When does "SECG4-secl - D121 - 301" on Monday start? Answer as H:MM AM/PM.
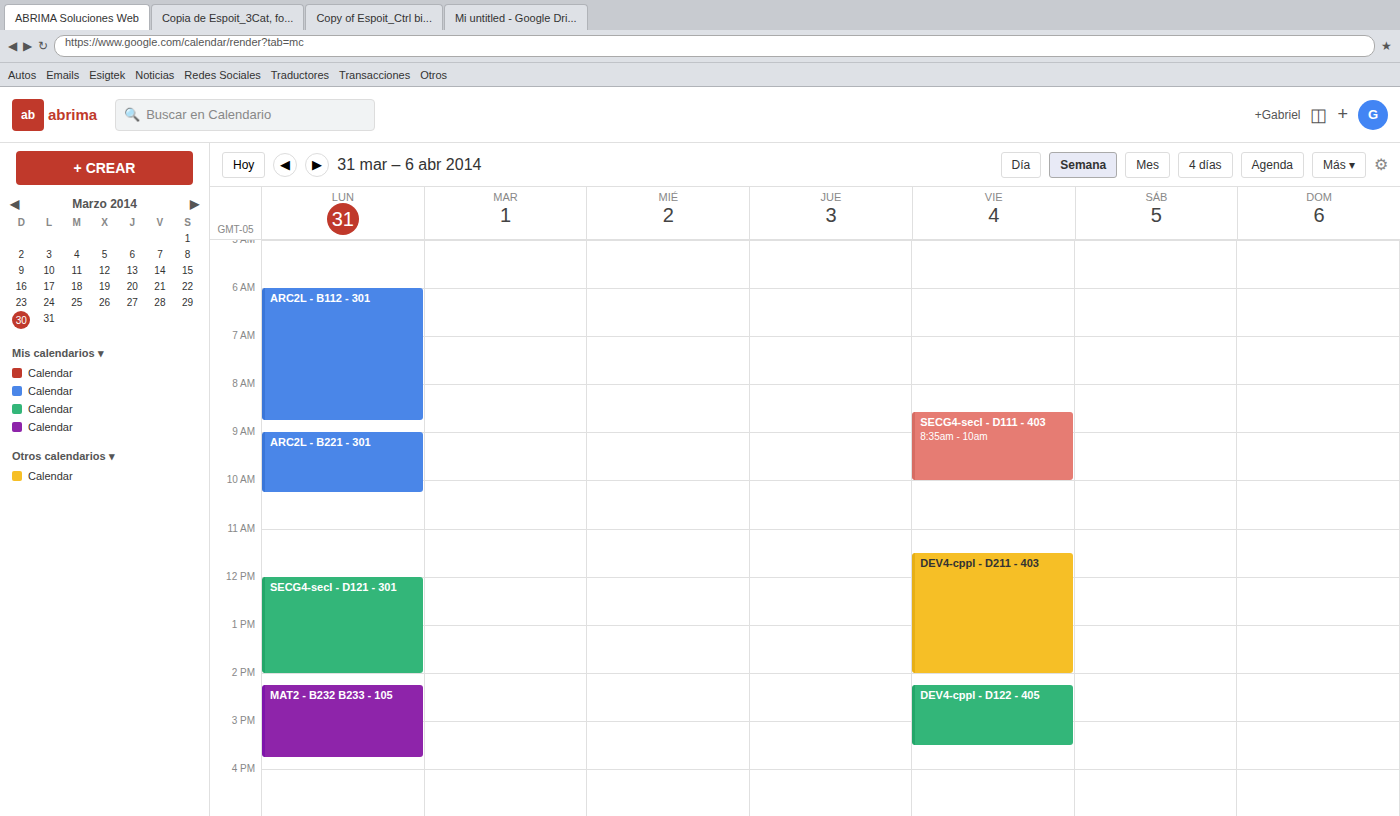
12:00 PM